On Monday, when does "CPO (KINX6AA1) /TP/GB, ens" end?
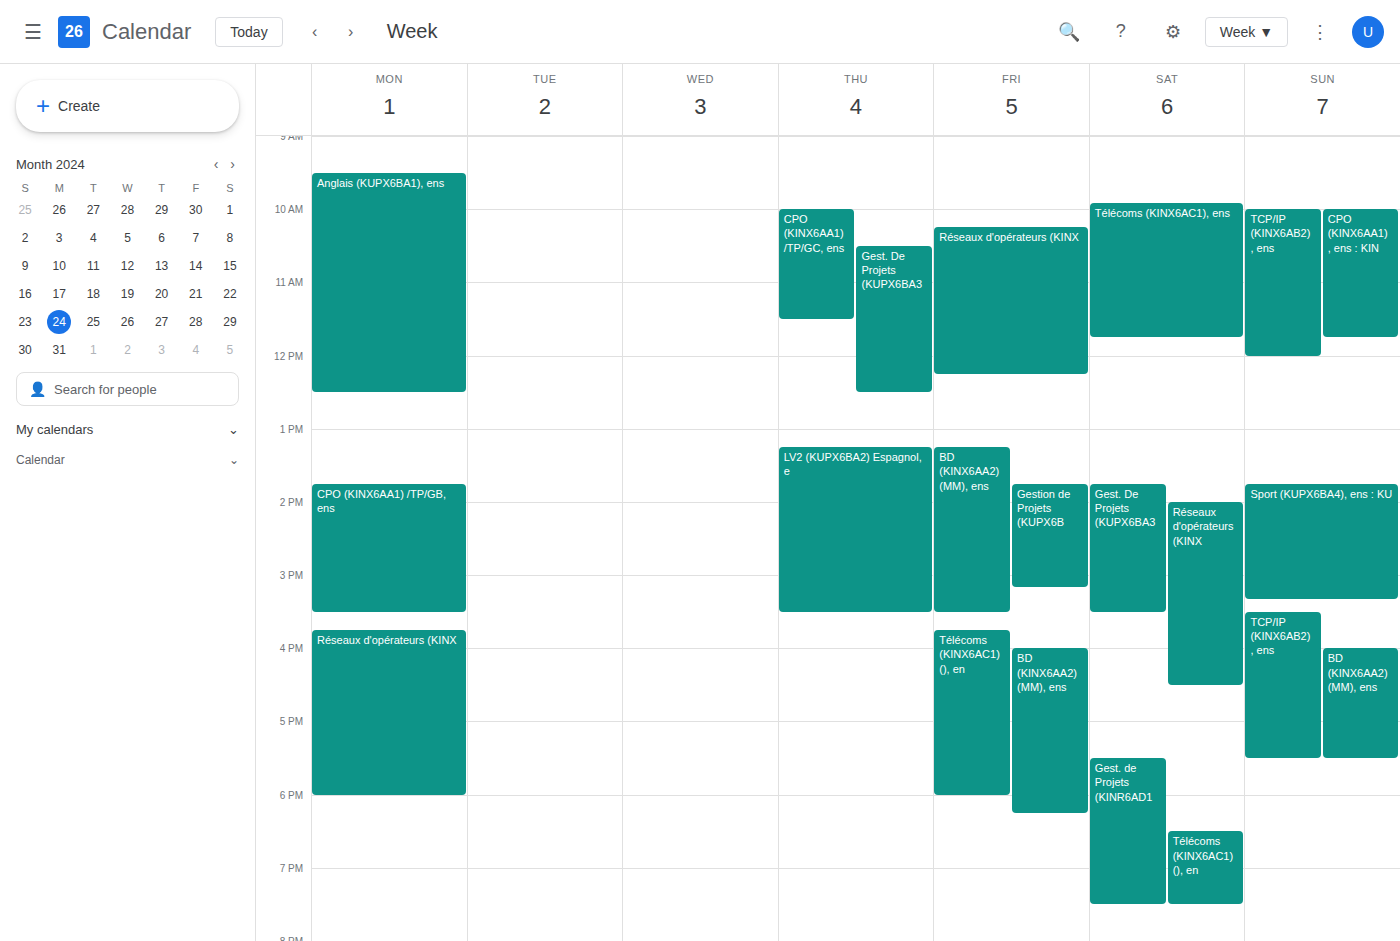
3:30 PM